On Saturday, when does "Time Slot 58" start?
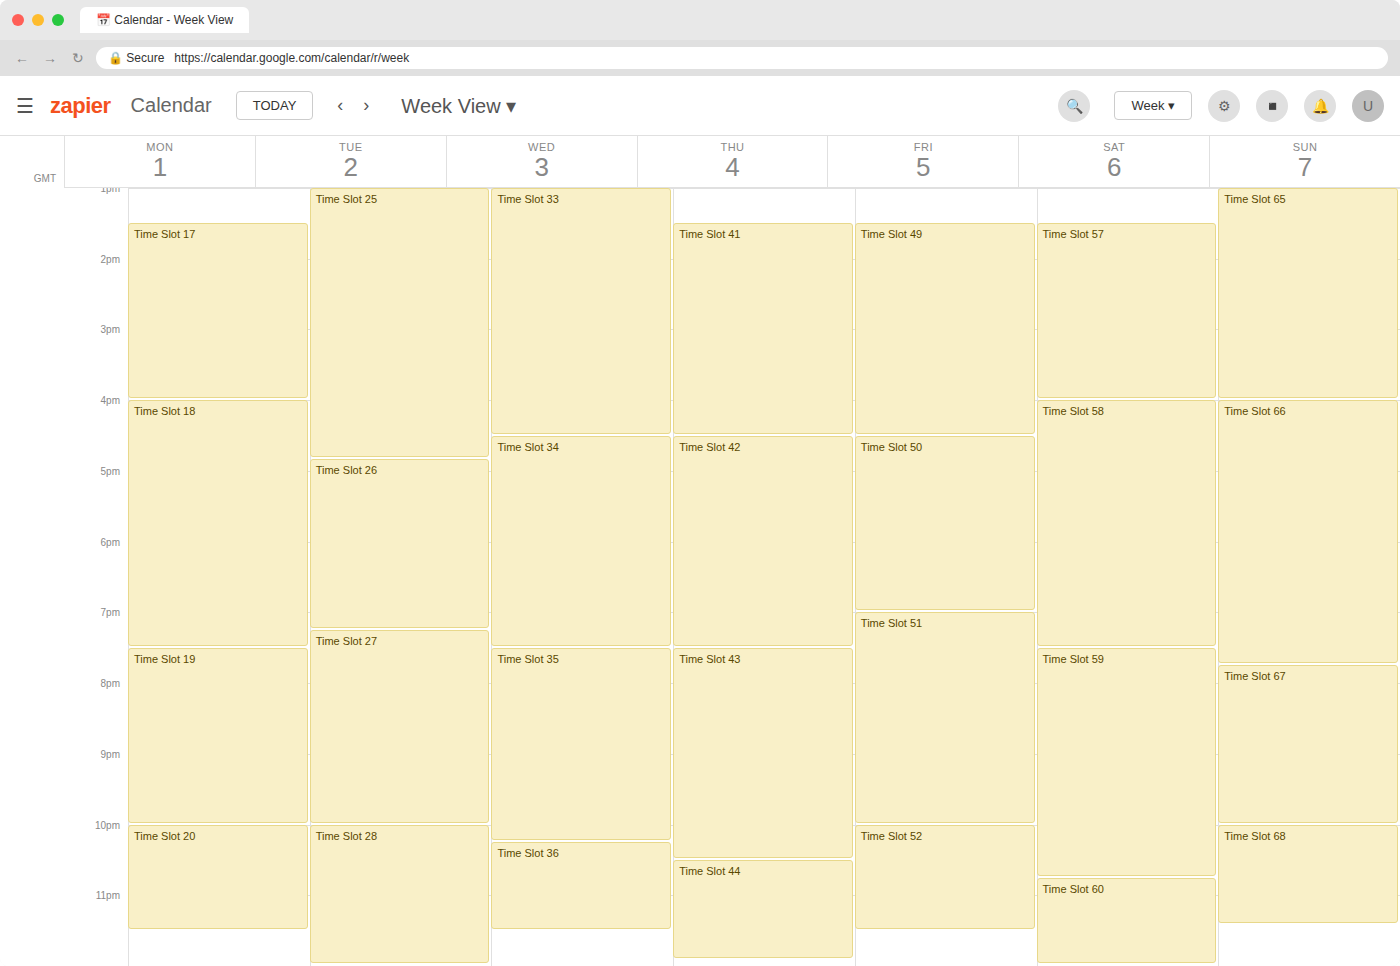
4:00 PM